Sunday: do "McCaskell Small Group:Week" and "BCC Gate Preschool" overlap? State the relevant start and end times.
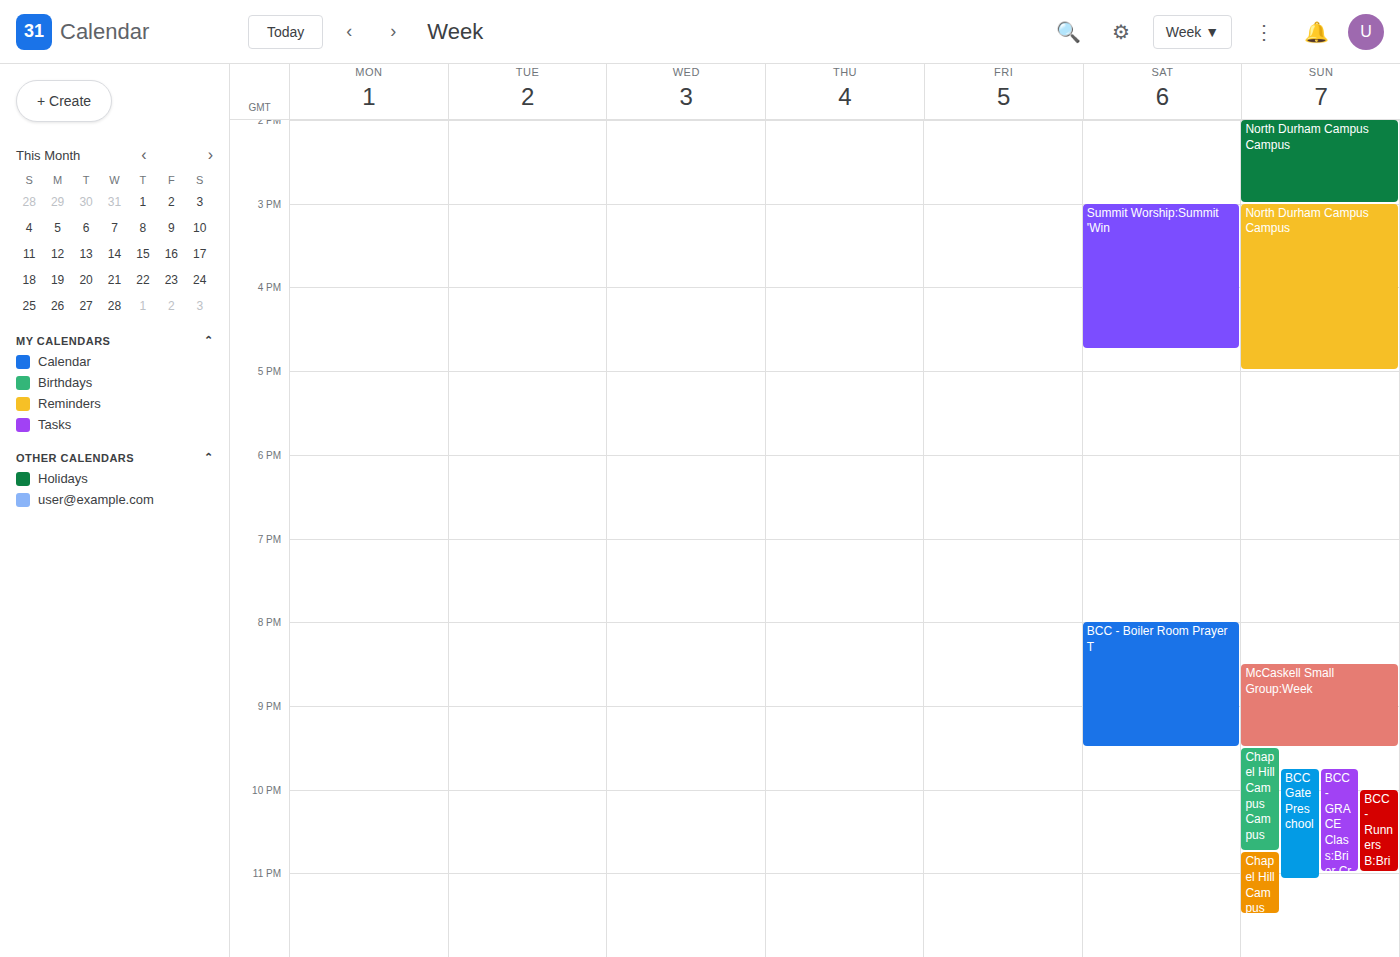
"McCaskell Small Group:Week" ends at 9:30 PM and "BCC Gate Preschool" starts at 9:45 PM -- no overlap.